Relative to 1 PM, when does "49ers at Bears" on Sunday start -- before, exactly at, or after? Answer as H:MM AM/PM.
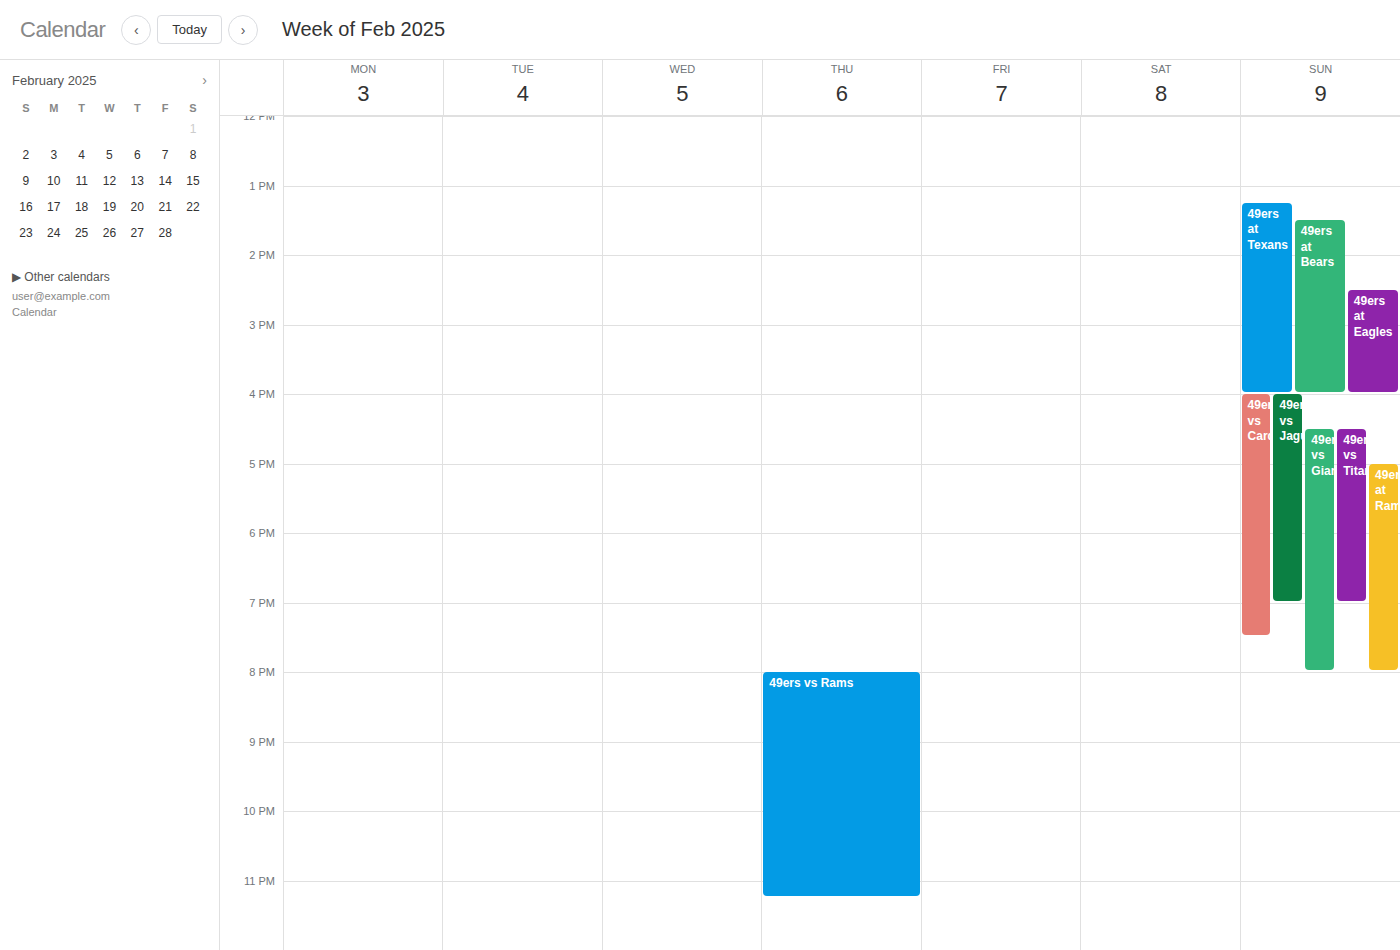
1:30 PM -- after 1 PM, 30 minutes below the 1 PM line.